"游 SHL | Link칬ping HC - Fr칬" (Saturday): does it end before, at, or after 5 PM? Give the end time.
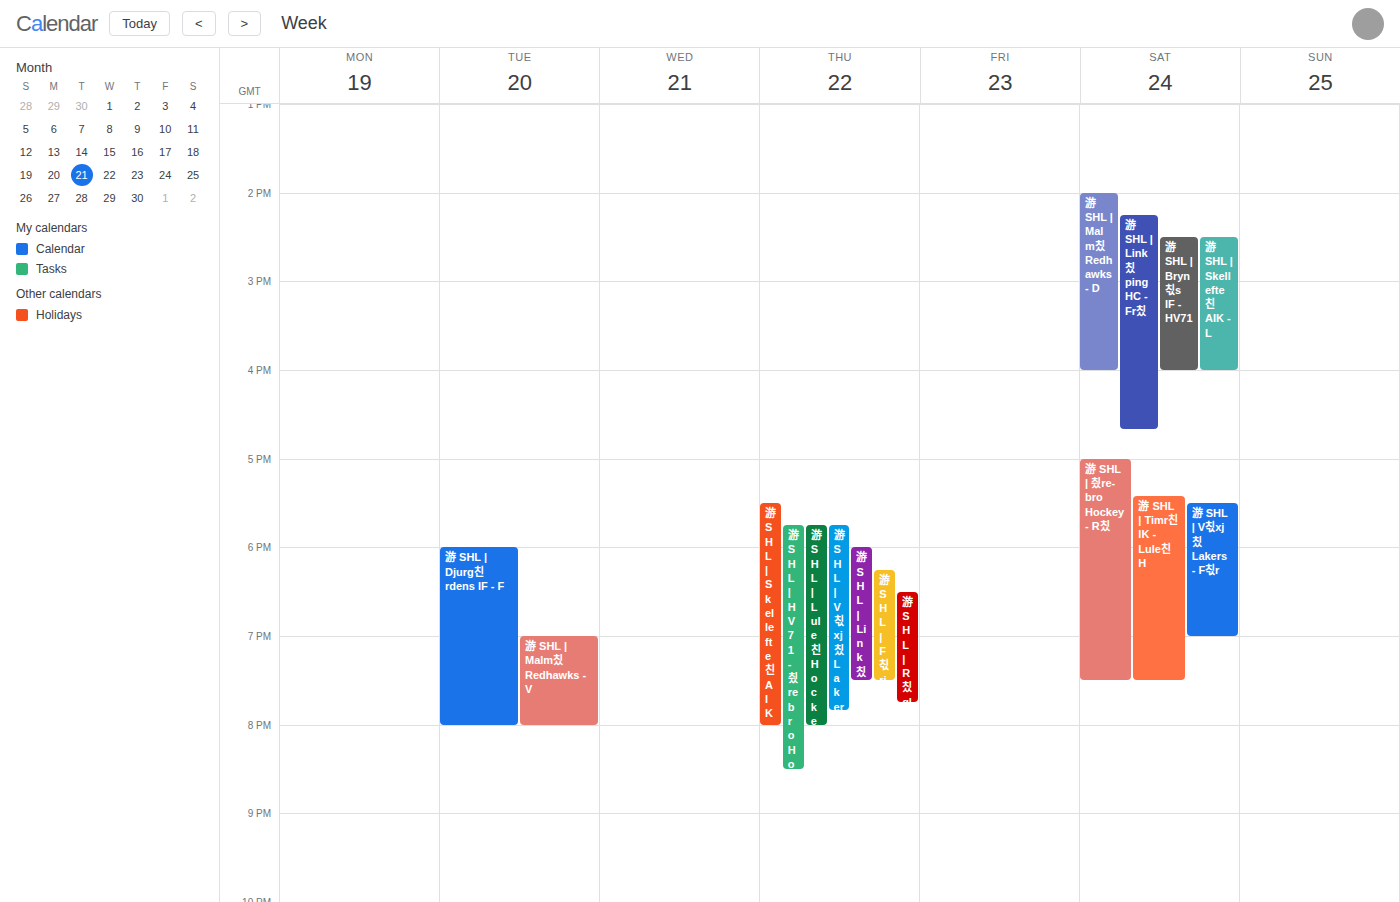
4:40 PM -- before 5 PM, 20 minutes above the 5 PM line.